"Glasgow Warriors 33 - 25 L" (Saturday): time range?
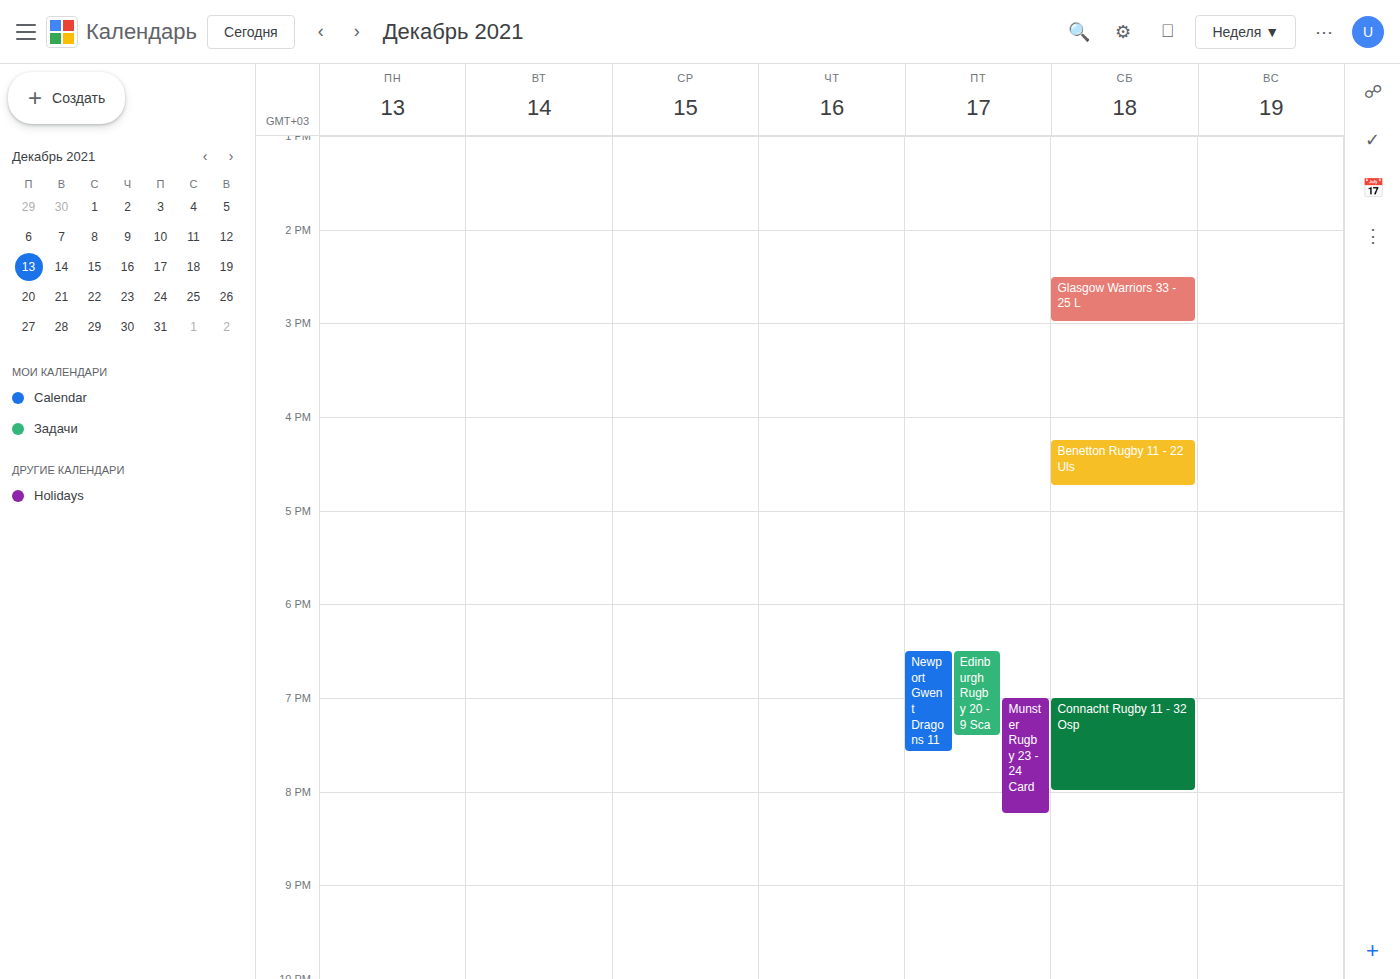
2:30 PM to 3:00 PM